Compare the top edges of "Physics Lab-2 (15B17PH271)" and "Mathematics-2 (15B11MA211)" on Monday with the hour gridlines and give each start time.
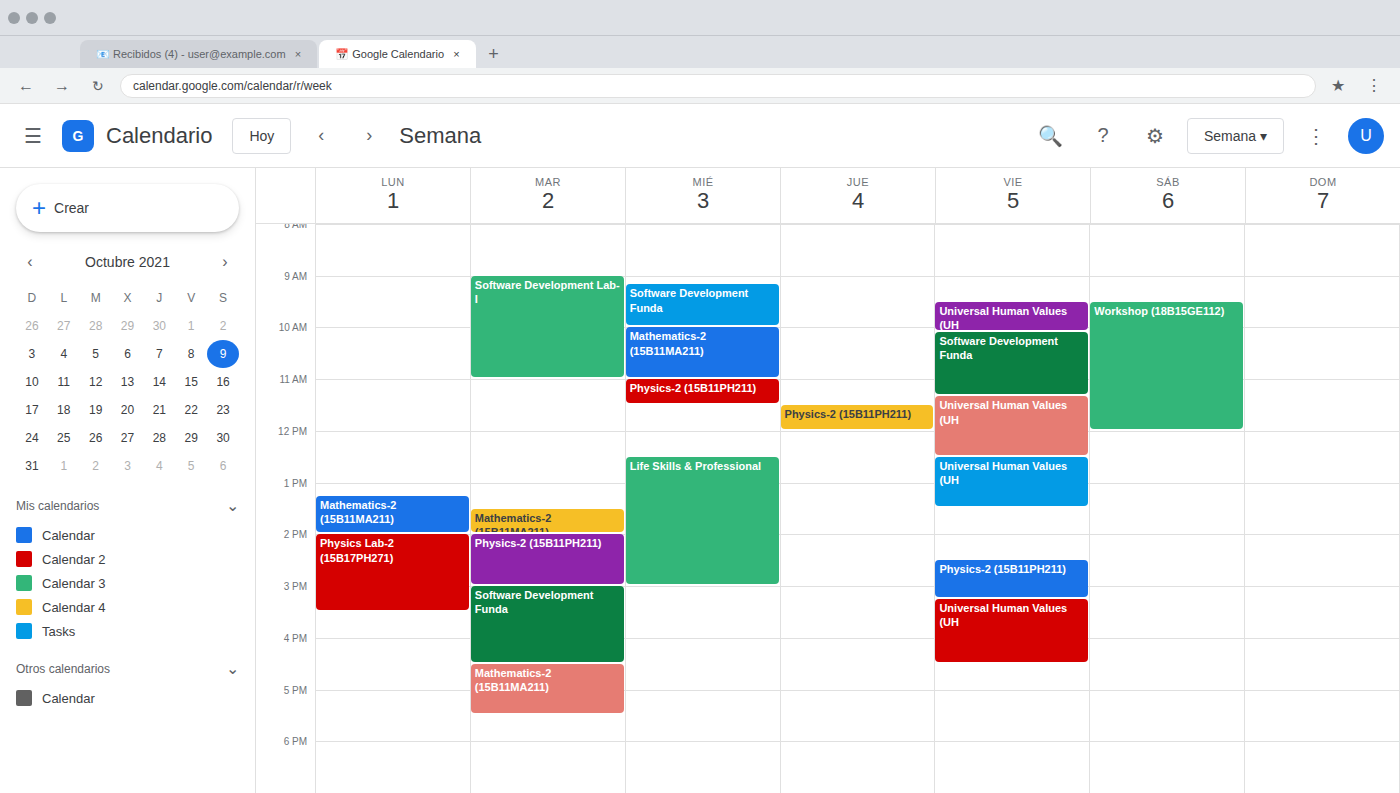
"Physics Lab-2 (15B17PH271)": 2:00 PM, exactly on the 2 PM line. "Mathematics-2 (15B11MA211)": 1:15 PM, neither: a quarter of the way from the 1 PM line to the 2 PM line.